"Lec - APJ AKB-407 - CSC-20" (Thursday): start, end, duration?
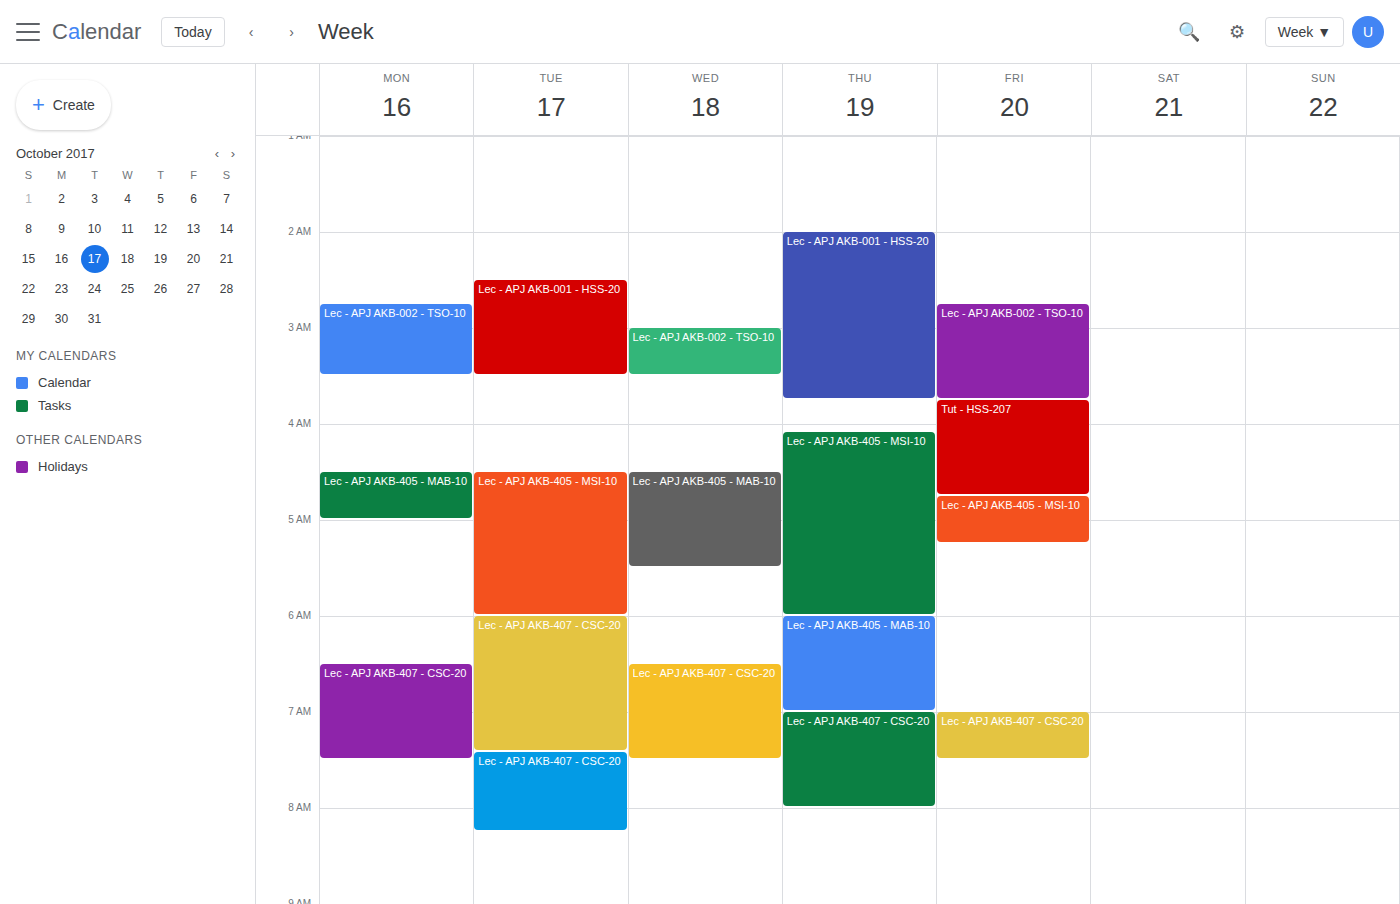
7:00 AM to 8:00 AM, 1 hour